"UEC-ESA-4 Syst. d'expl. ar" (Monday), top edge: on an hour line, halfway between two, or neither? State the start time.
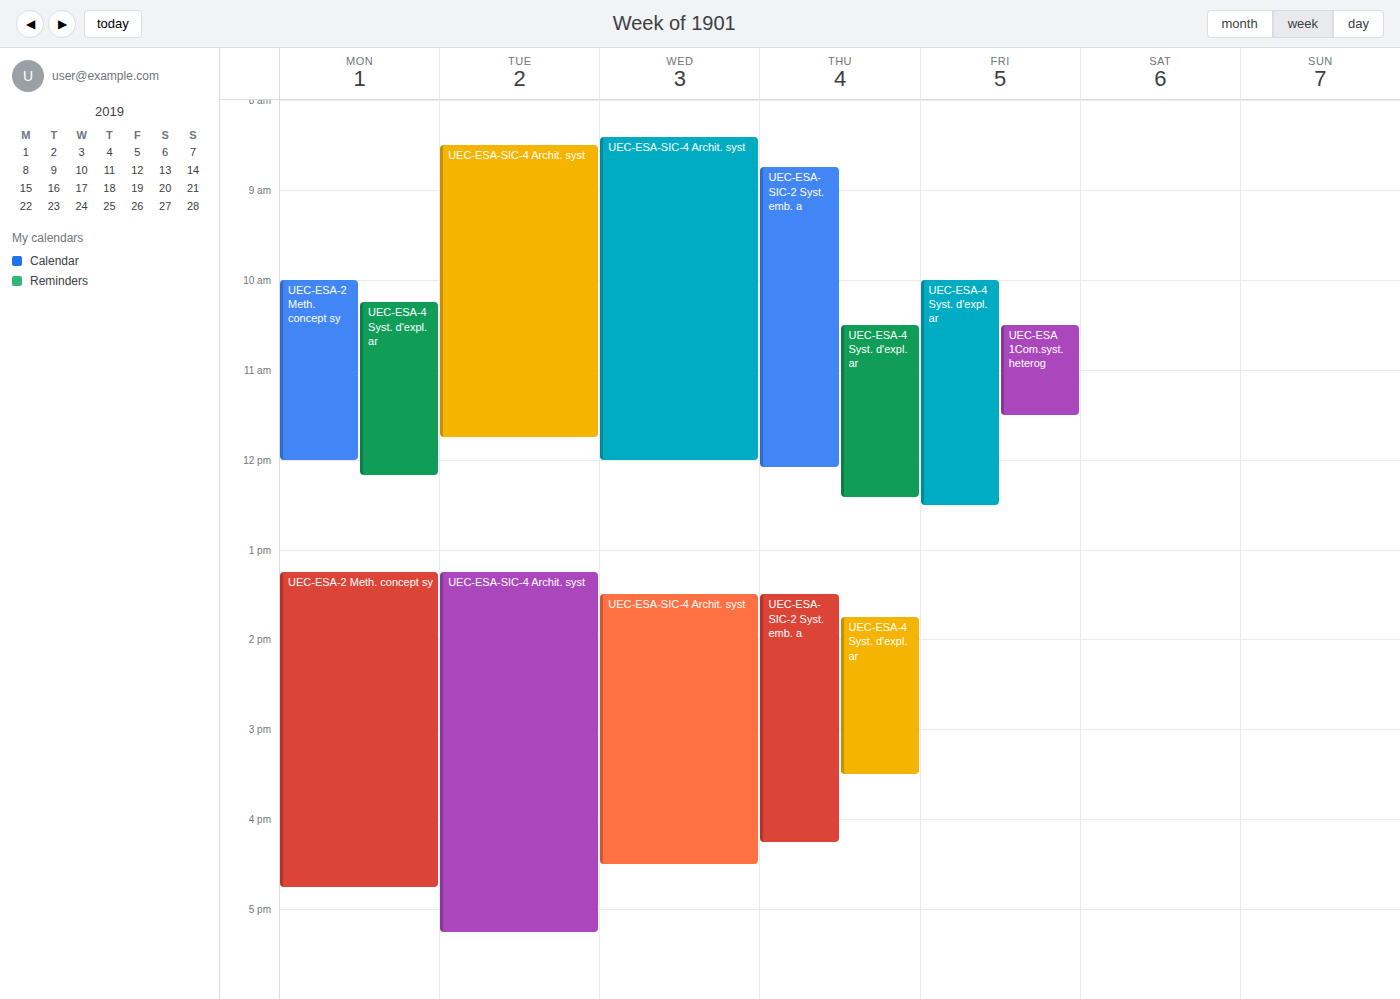
10:15 AM -- neither: a quarter of the way from the 10 AM line to the 11 AM line.